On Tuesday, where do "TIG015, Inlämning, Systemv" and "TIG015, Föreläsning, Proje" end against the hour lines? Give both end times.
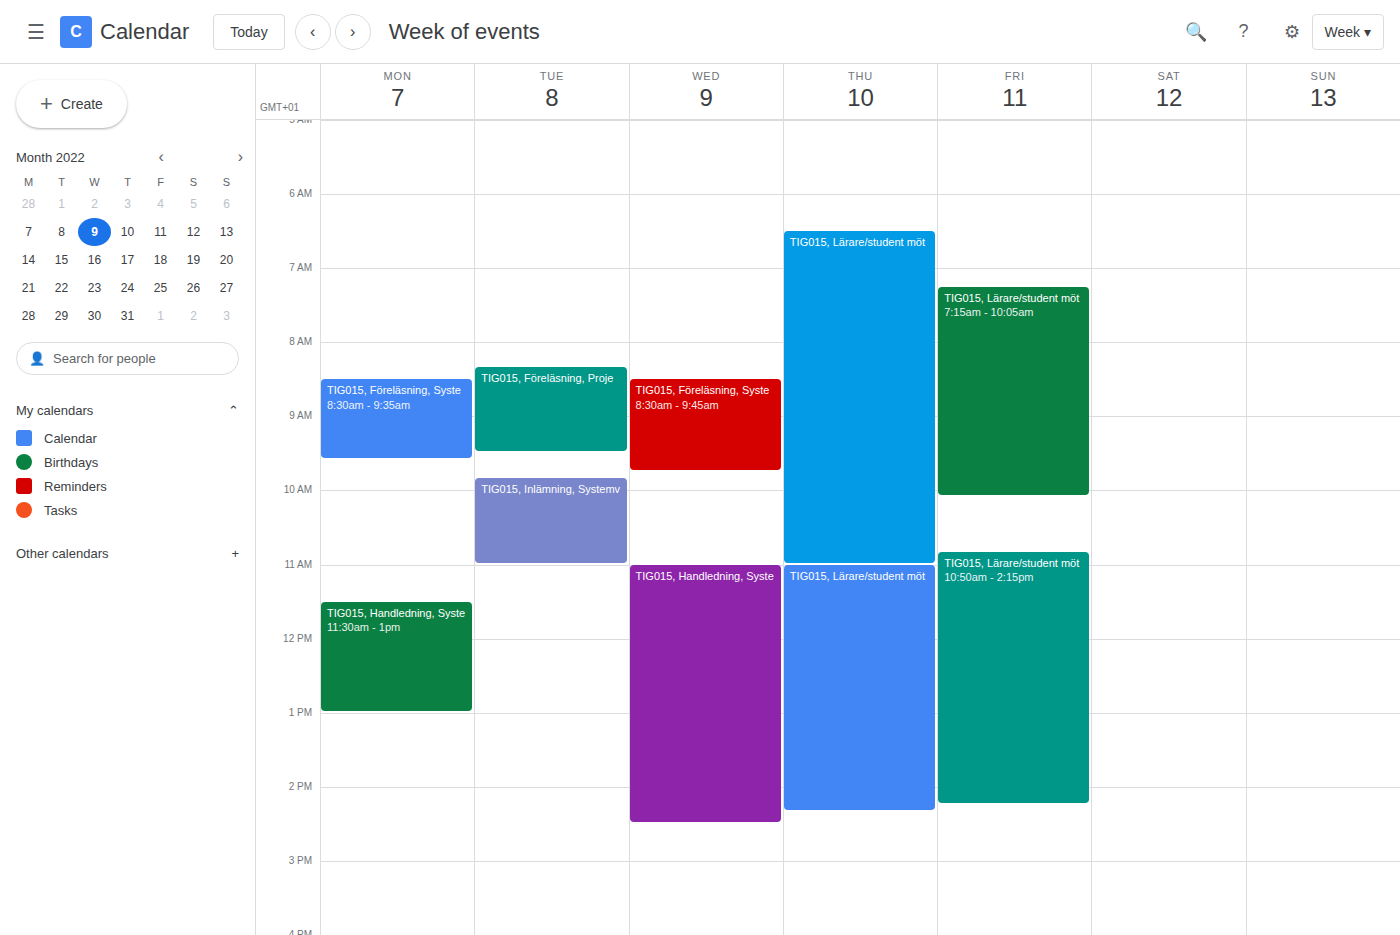
"TIG015, Inlämning, Systemv": 11:00 AM, exactly on the 11 AM line. "TIG015, Föreläsning, Proje": 9:30 AM, halfway between the 9 AM and 10 AM lines.